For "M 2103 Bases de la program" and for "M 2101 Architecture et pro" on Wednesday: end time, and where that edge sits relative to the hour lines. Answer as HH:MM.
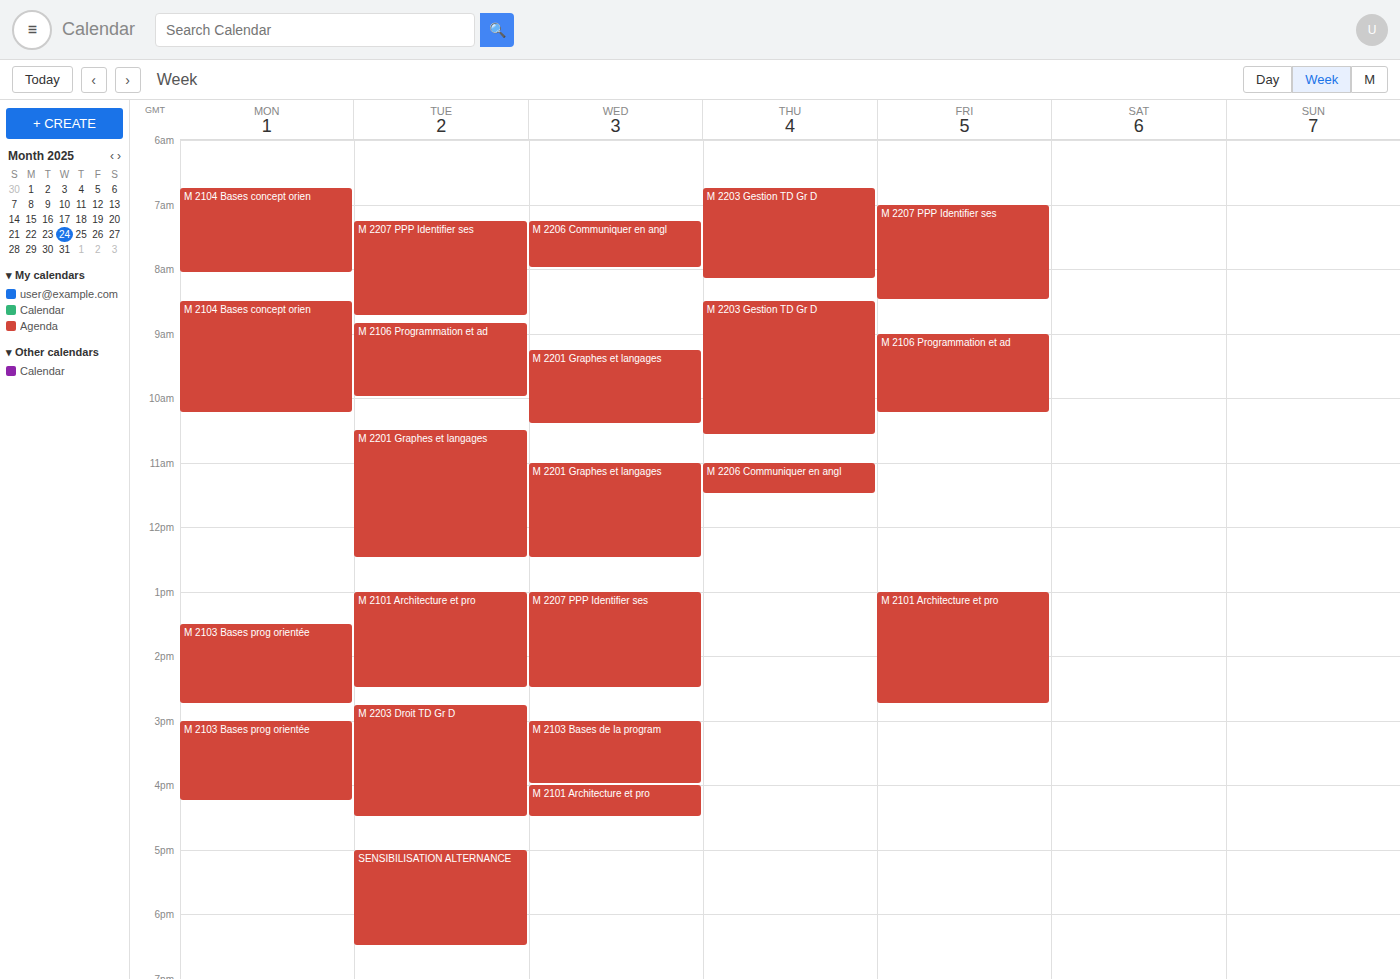
"M 2103 Bases de la program": 16:00, exactly on the 16:00 line. "M 2101 Architecture et pro": 16:30, halfway between the 16:00 and 17:00 lines.